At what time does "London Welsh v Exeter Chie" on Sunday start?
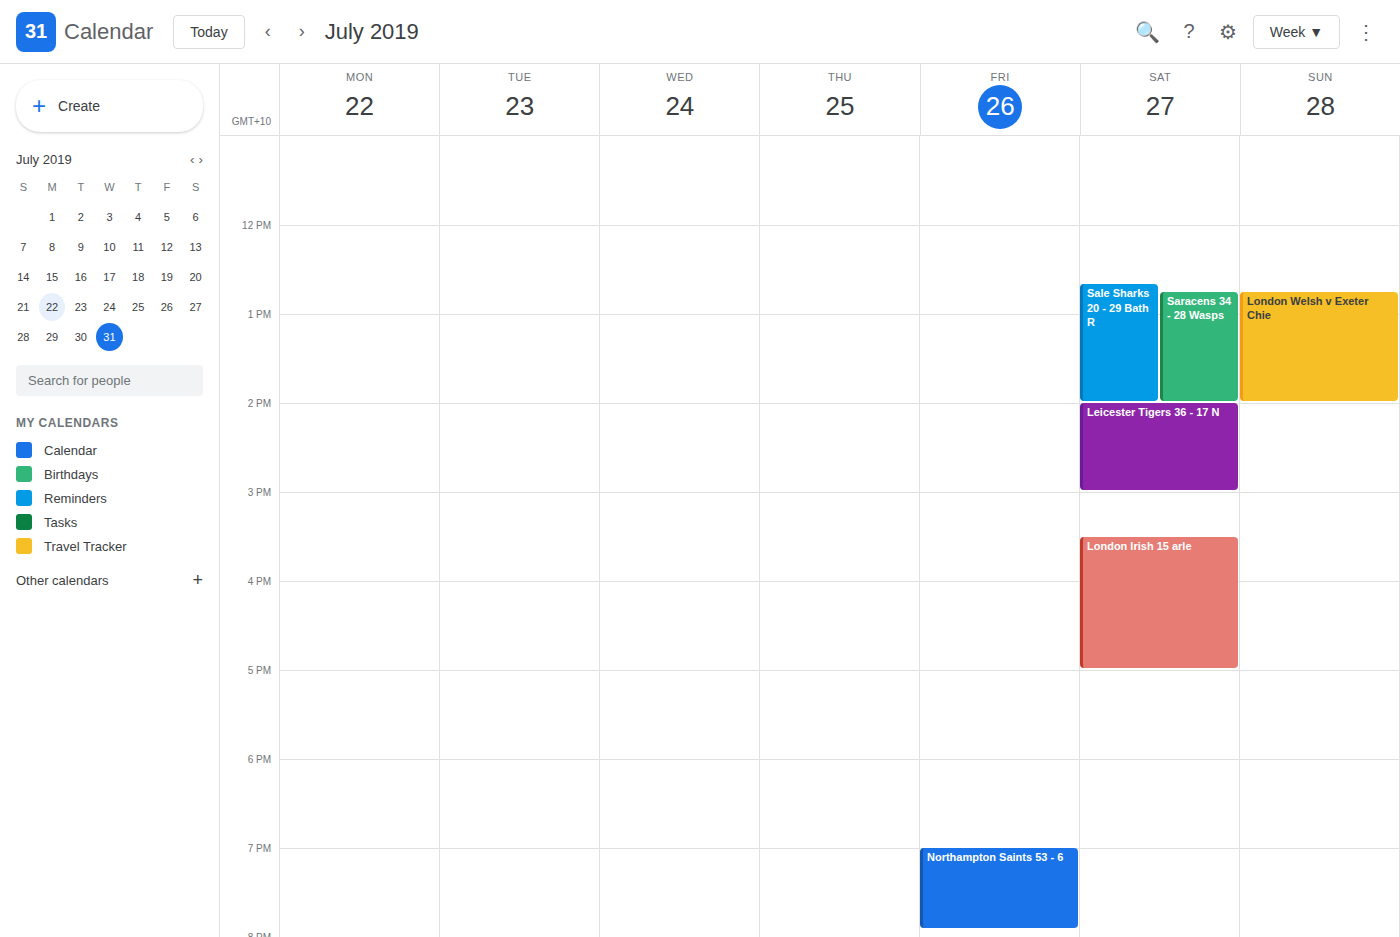
12:45 PM